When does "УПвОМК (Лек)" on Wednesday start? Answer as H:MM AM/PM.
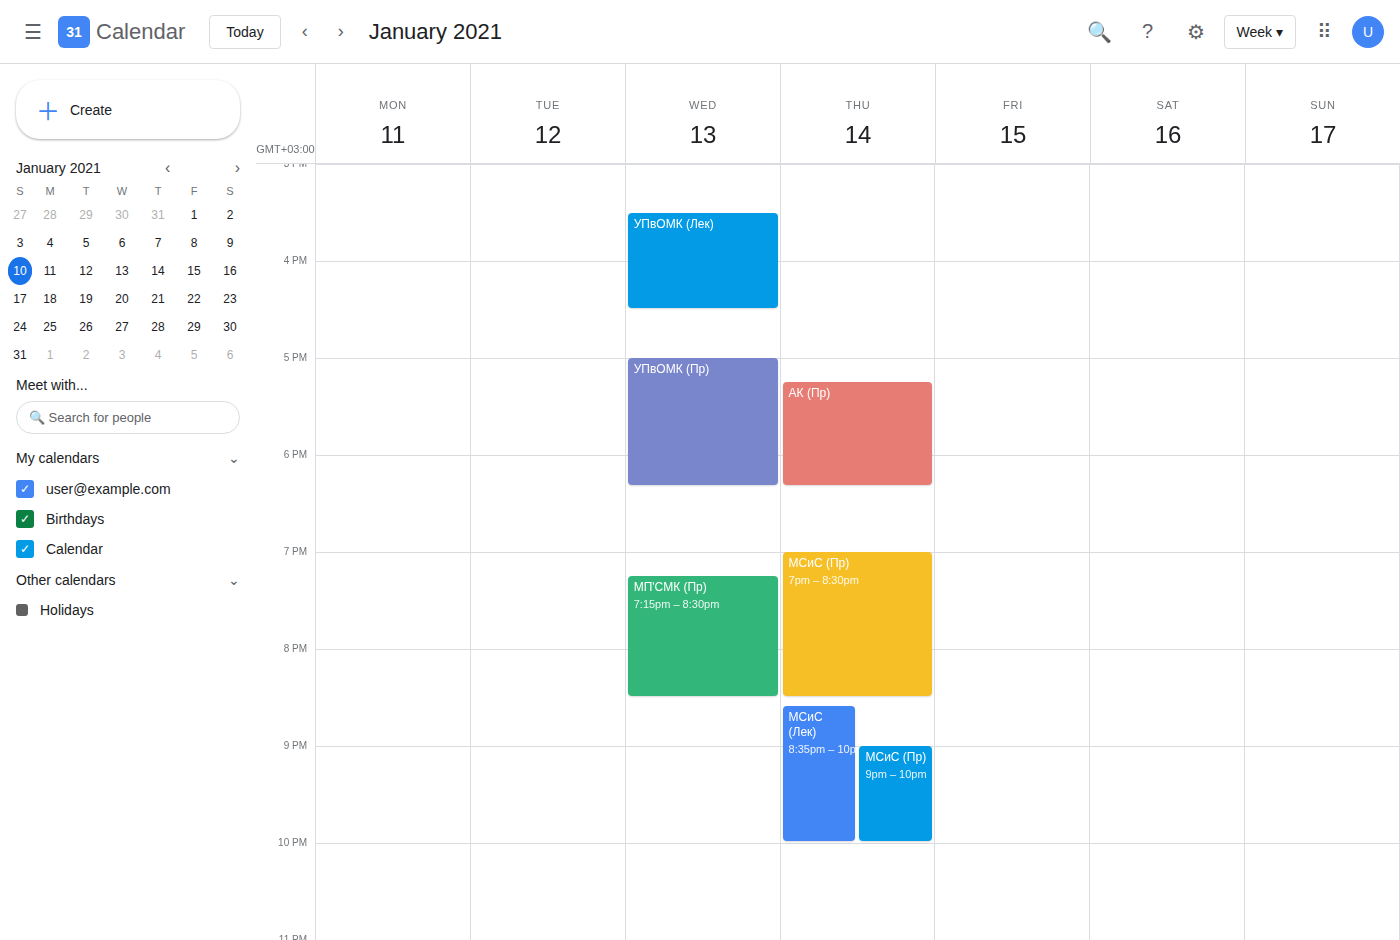
3:30 PM